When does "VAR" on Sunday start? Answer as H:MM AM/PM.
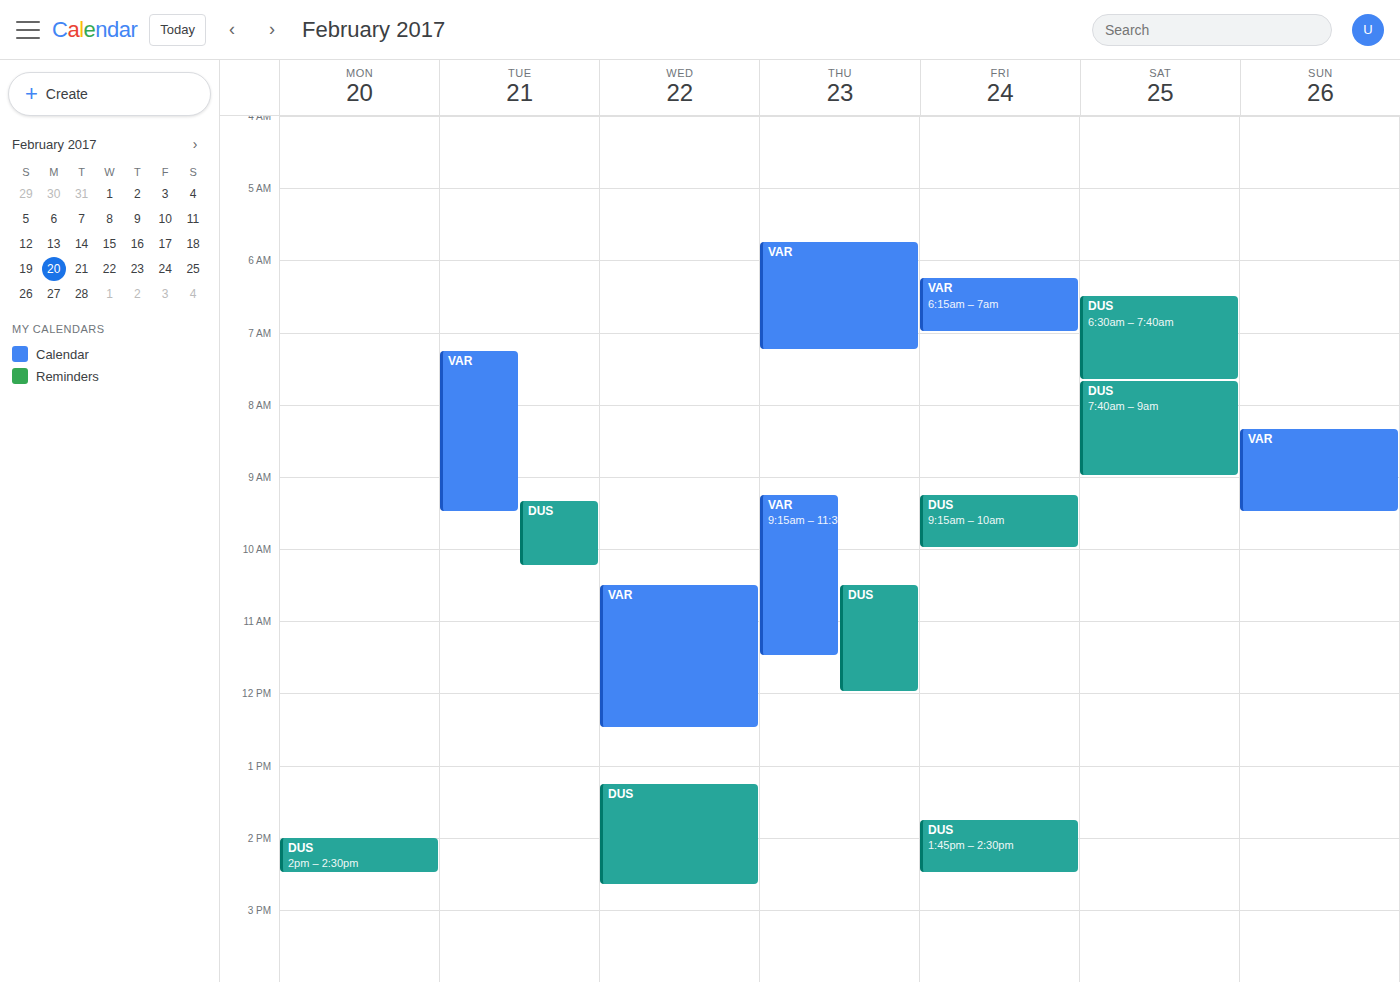
8:20 AM